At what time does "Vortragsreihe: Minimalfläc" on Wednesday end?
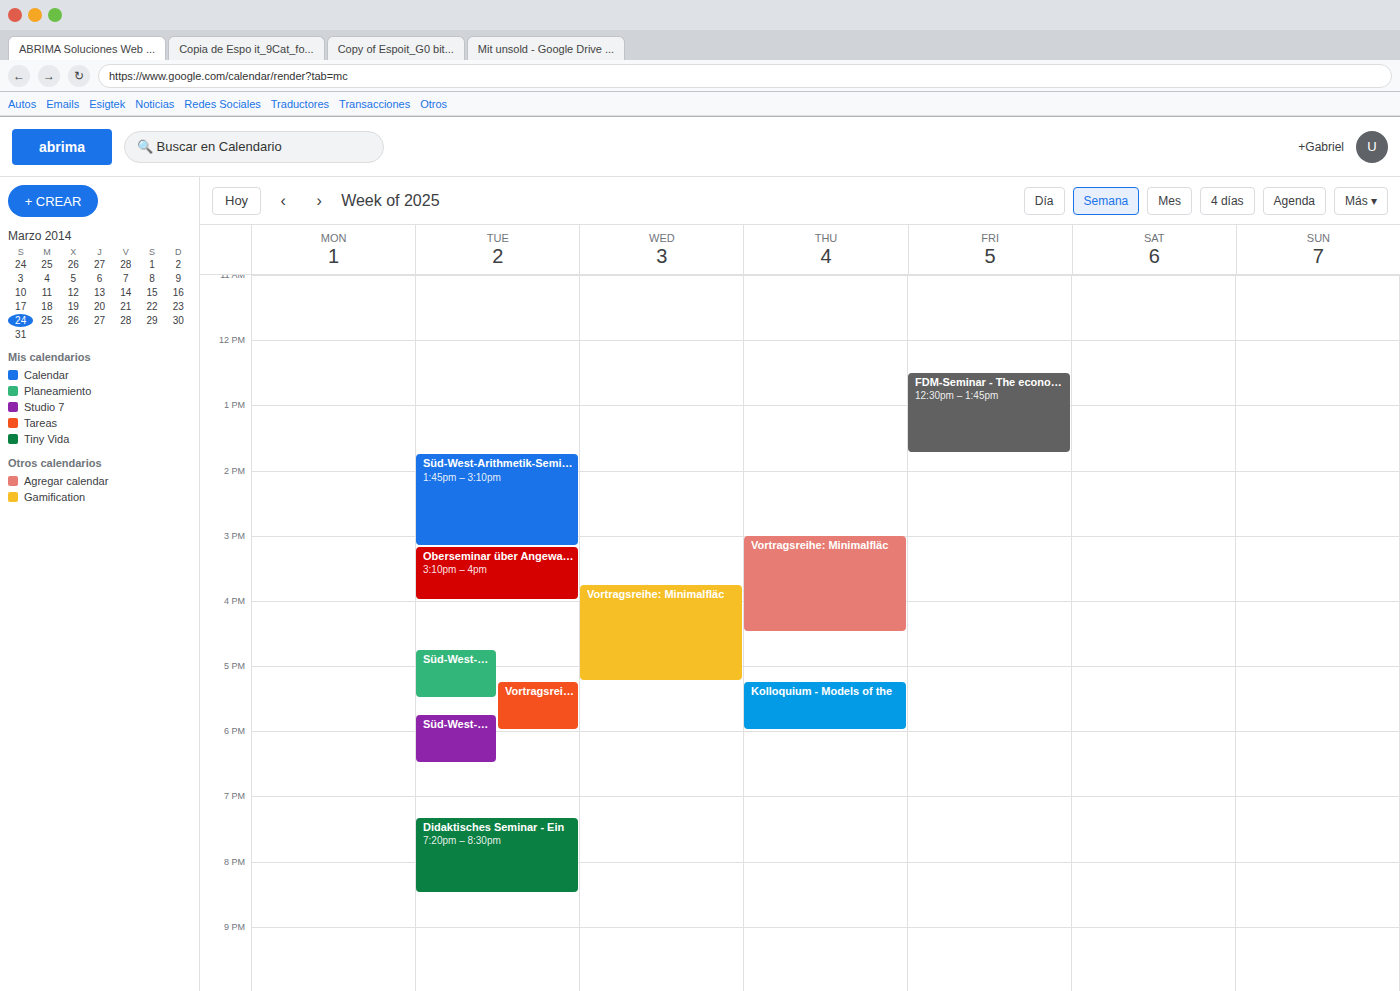
5:15 PM